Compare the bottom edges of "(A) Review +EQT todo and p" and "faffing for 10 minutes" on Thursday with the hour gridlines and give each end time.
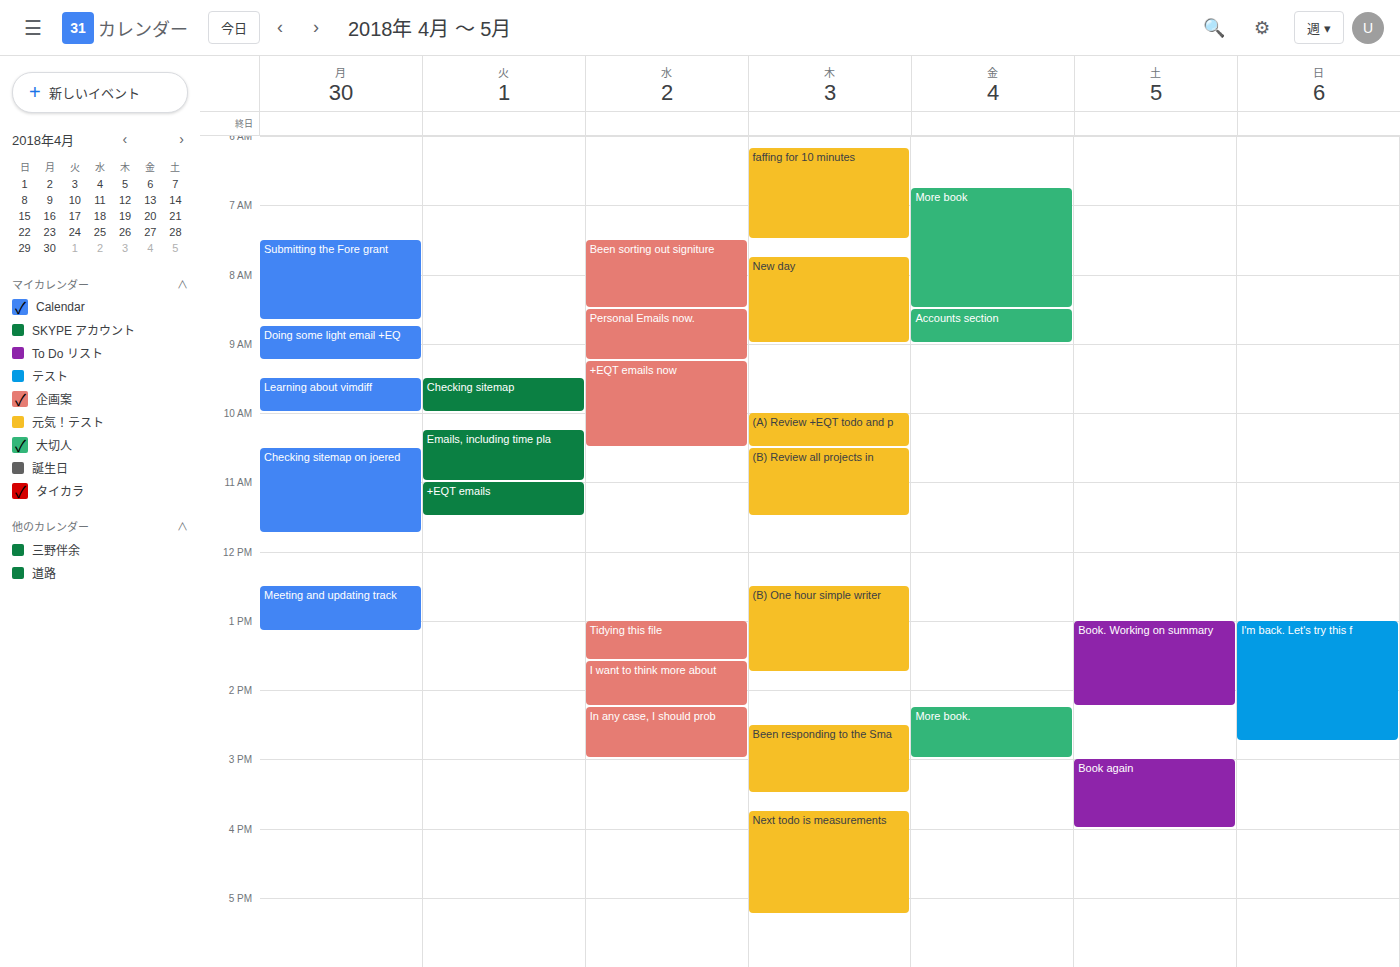
"(A) Review +EQT todo and p": 10:30 AM, halfway between the 10 AM and 11 AM lines. "faffing for 10 minutes": 7:30 AM, halfway between the 7 AM and 8 AM lines.